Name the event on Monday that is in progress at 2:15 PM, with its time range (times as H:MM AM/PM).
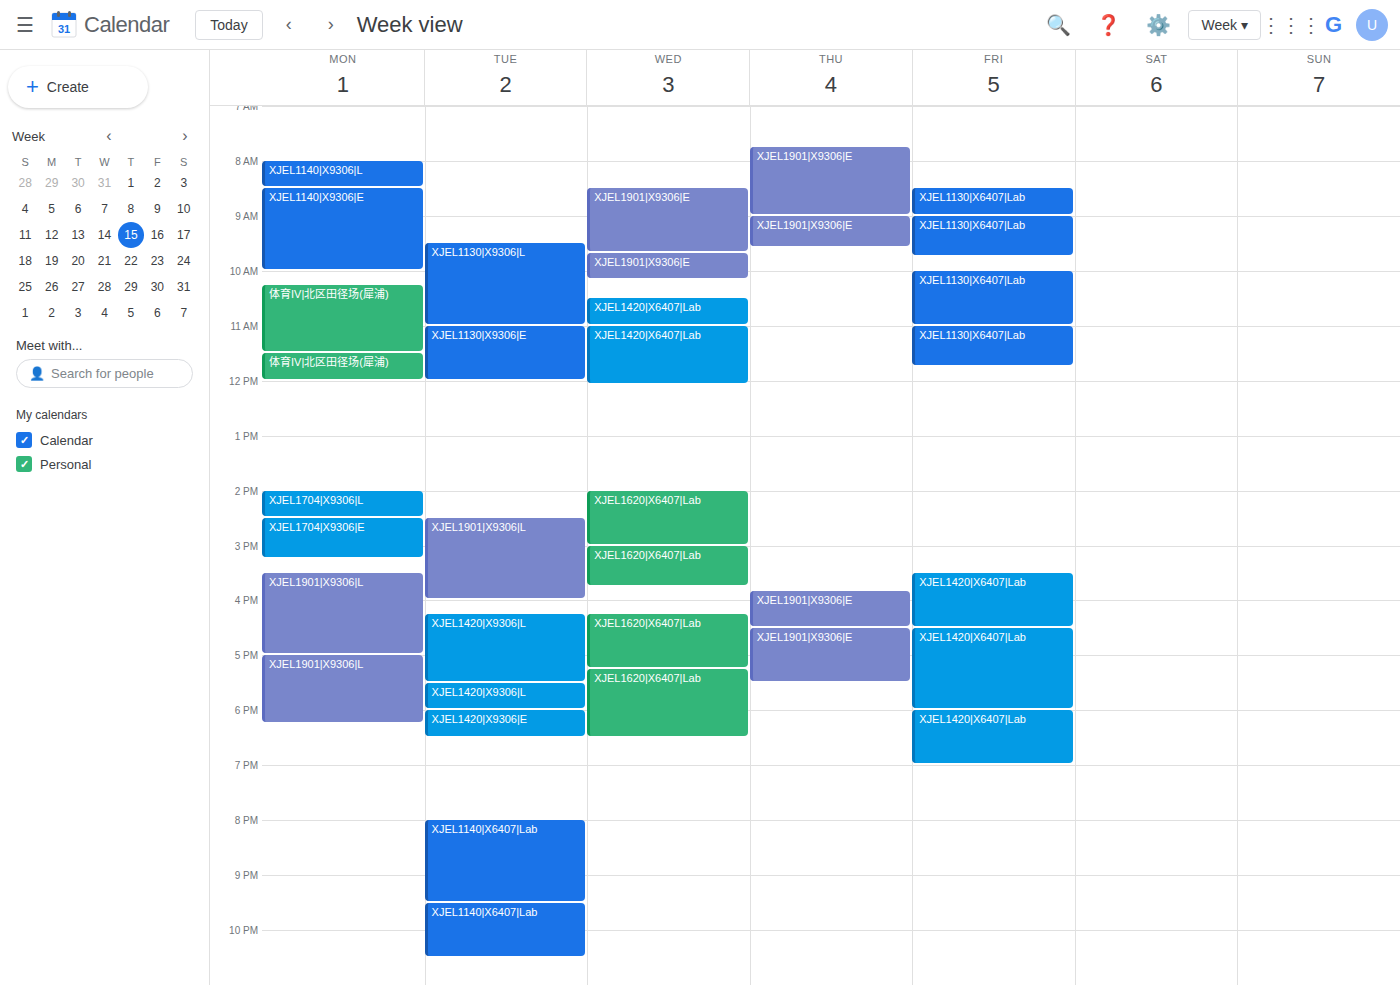
"XJEL1704|X9306|L", 2:00 PM to 2:30 PM